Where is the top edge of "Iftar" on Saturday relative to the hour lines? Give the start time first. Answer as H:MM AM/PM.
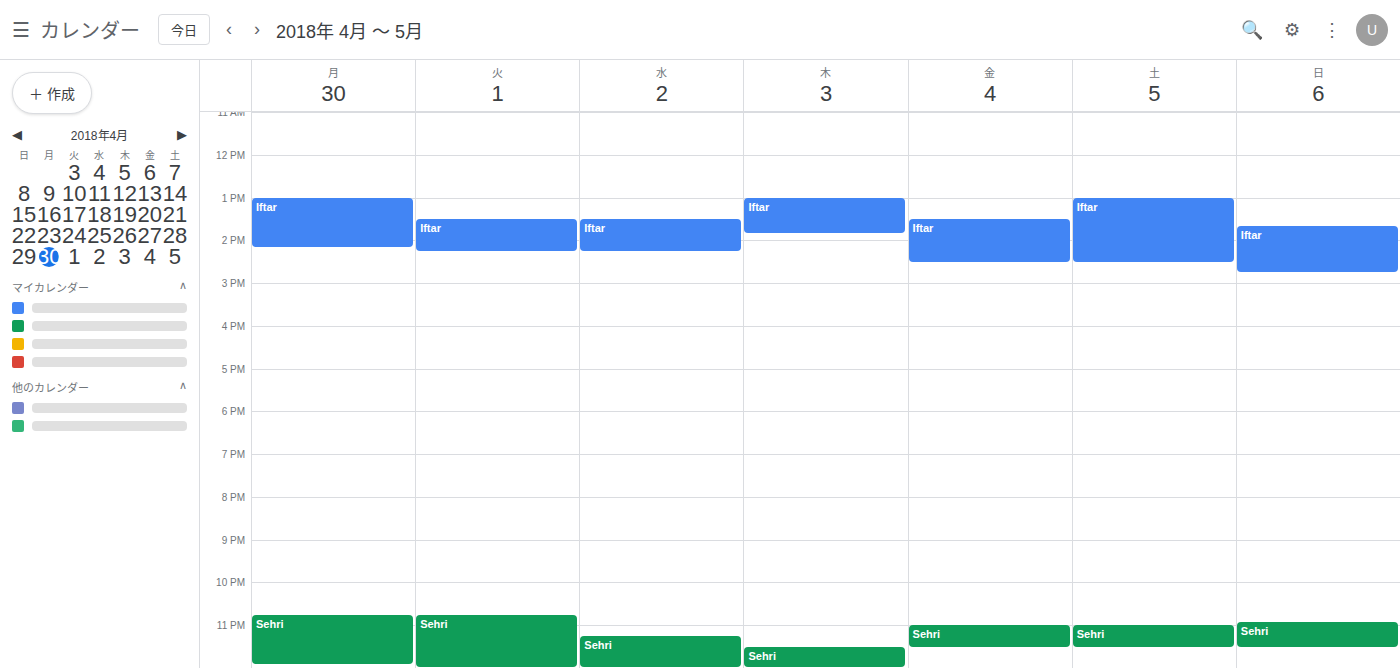
1:00 PM -- exactly on the 1 PM line.